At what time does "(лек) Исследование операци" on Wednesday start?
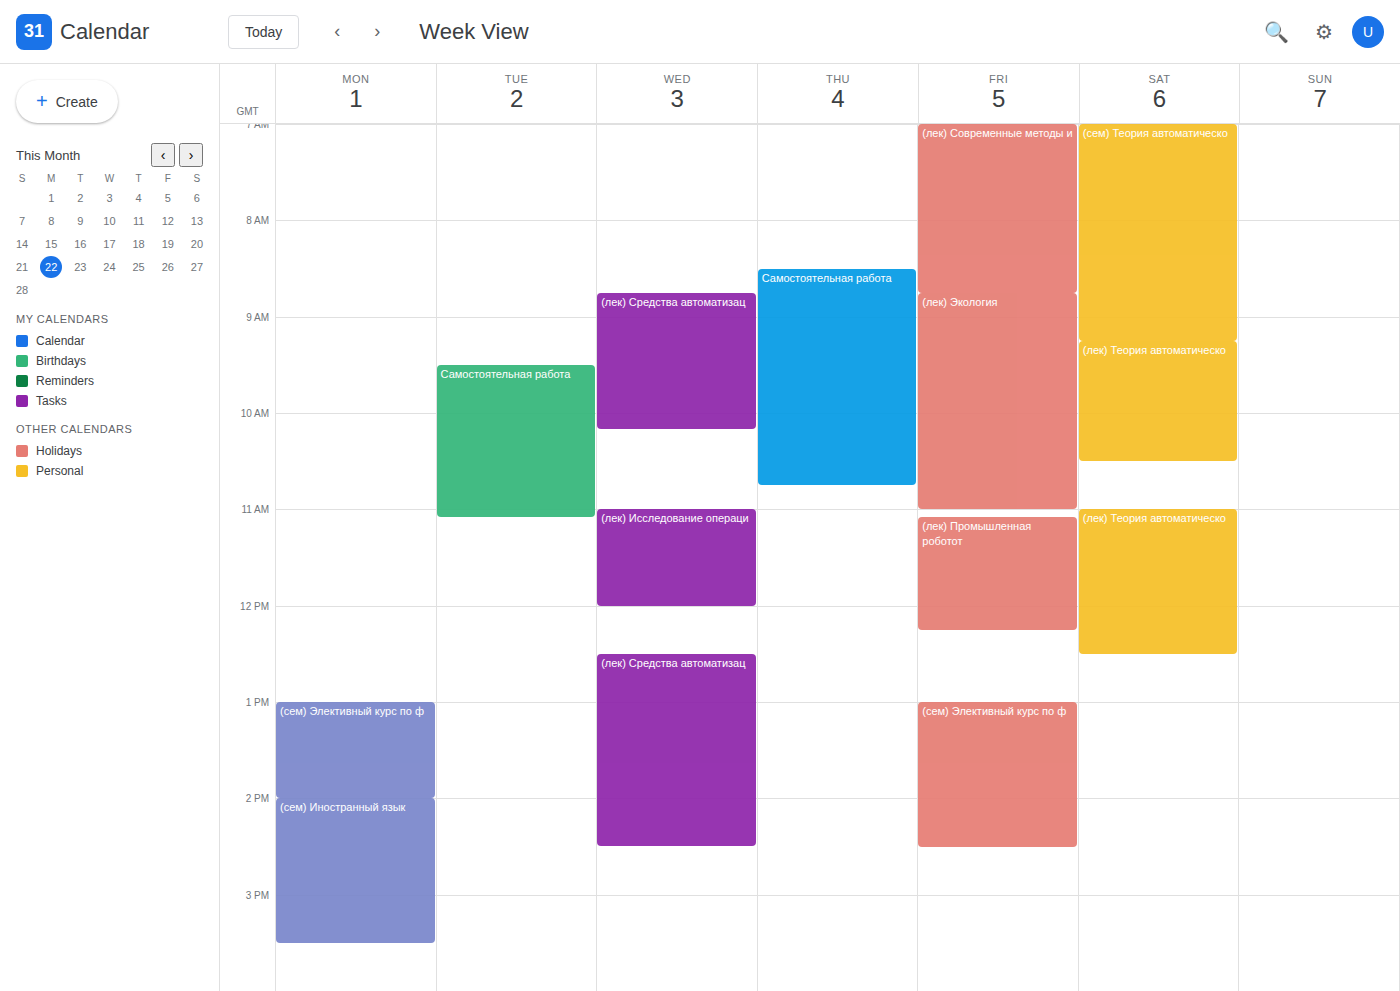
11:00 AM